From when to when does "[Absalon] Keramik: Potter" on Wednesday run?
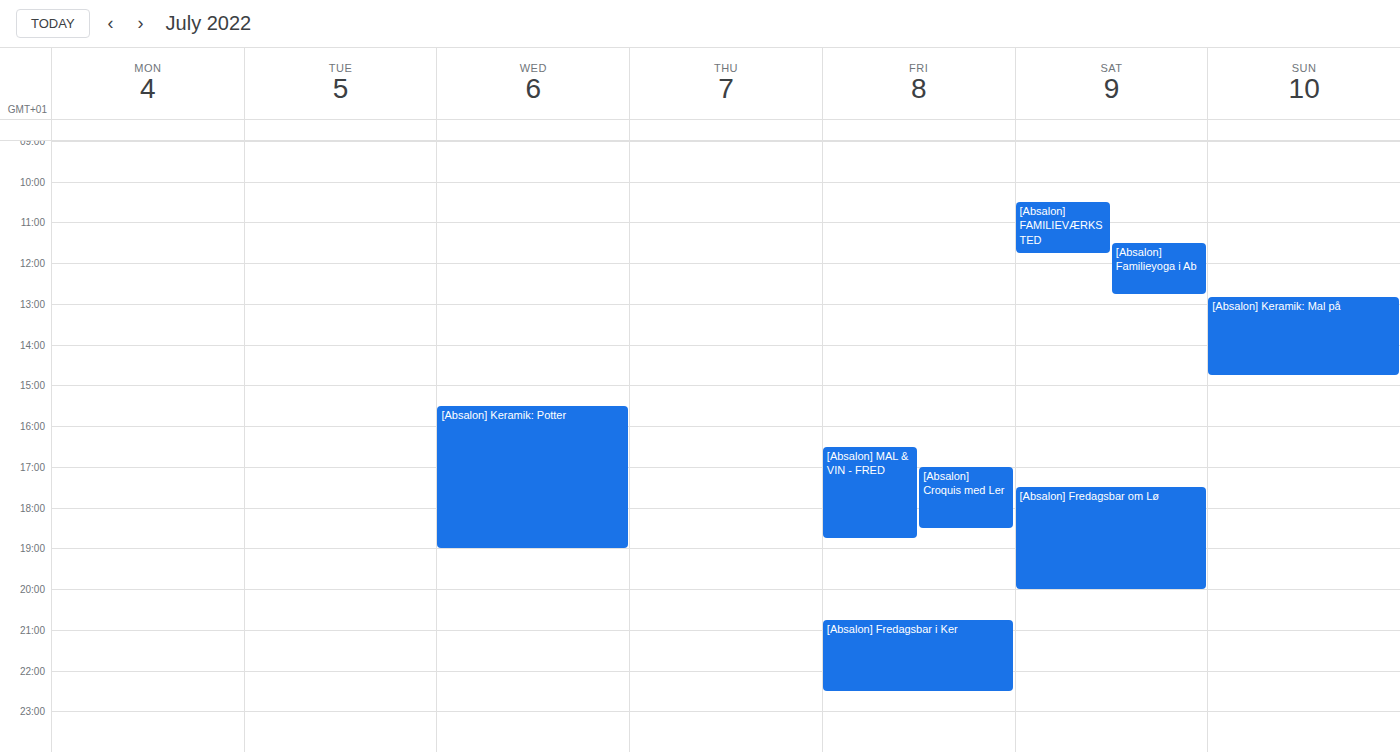
3:30 PM to 7:00 PM